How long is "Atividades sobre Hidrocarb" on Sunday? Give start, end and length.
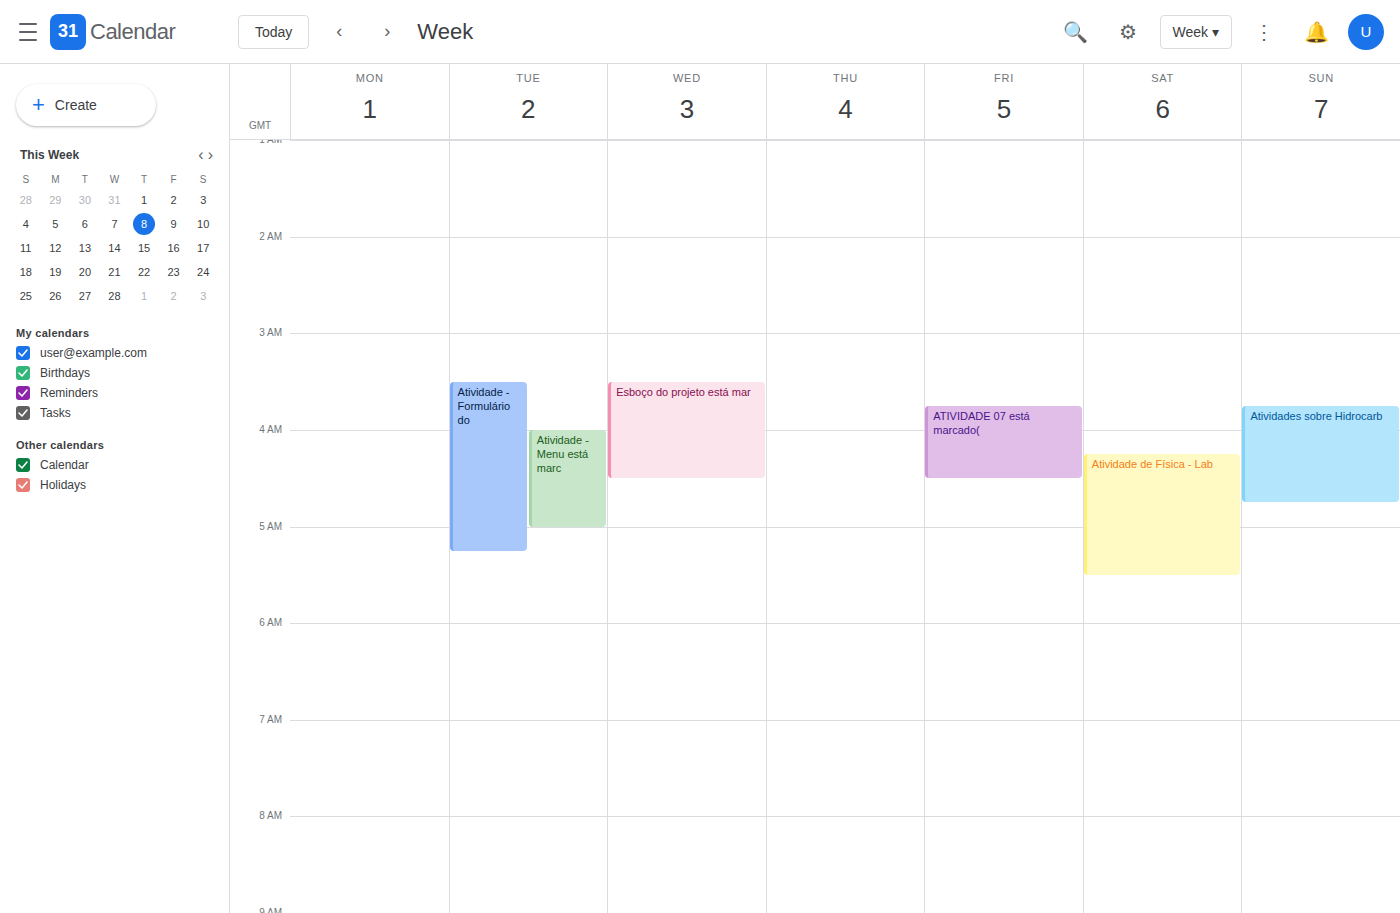
3:45 AM to 4:45 AM, 1 hour